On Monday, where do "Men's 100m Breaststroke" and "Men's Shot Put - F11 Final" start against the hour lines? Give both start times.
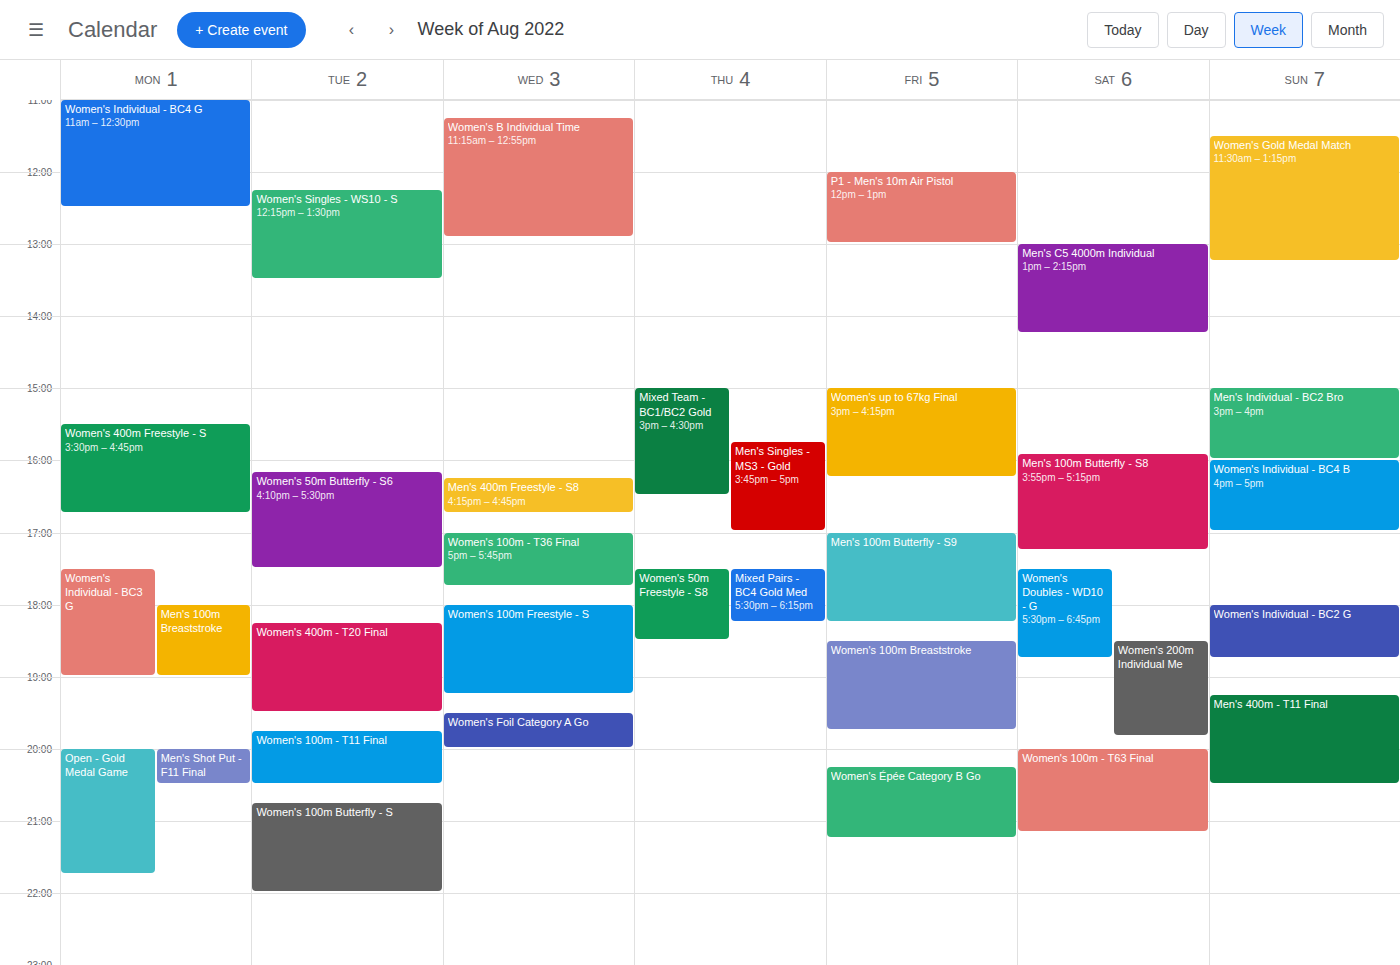
"Men's 100m Breaststroke": 18:00, exactly on the 18:00 line. "Men's Shot Put - F11 Final": 20:00, exactly on the 20:00 line.